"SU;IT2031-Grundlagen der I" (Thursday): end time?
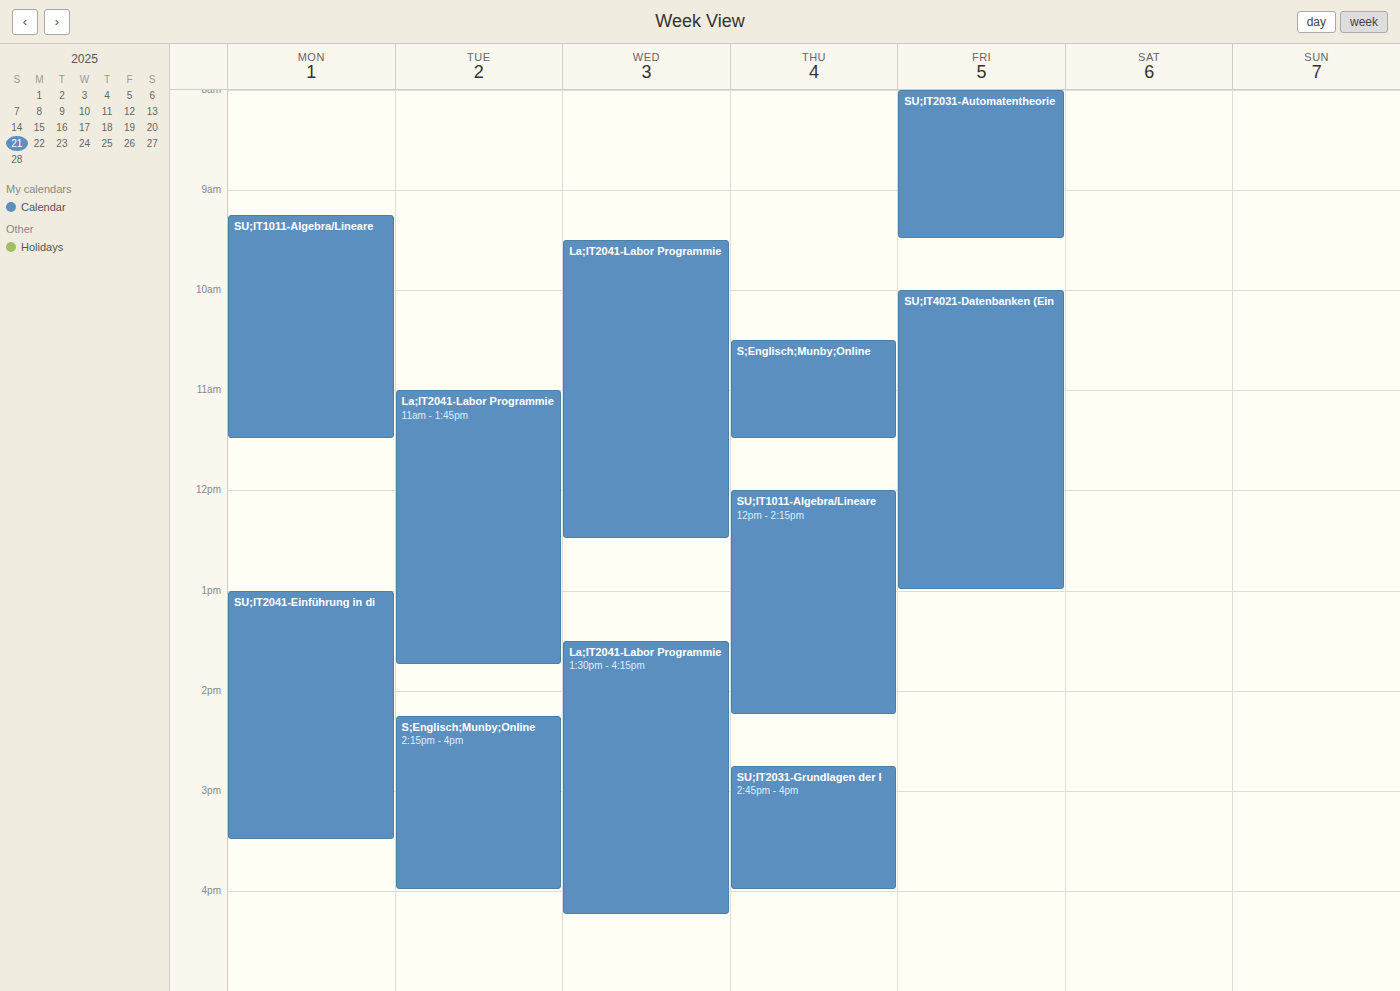
4:00 PM